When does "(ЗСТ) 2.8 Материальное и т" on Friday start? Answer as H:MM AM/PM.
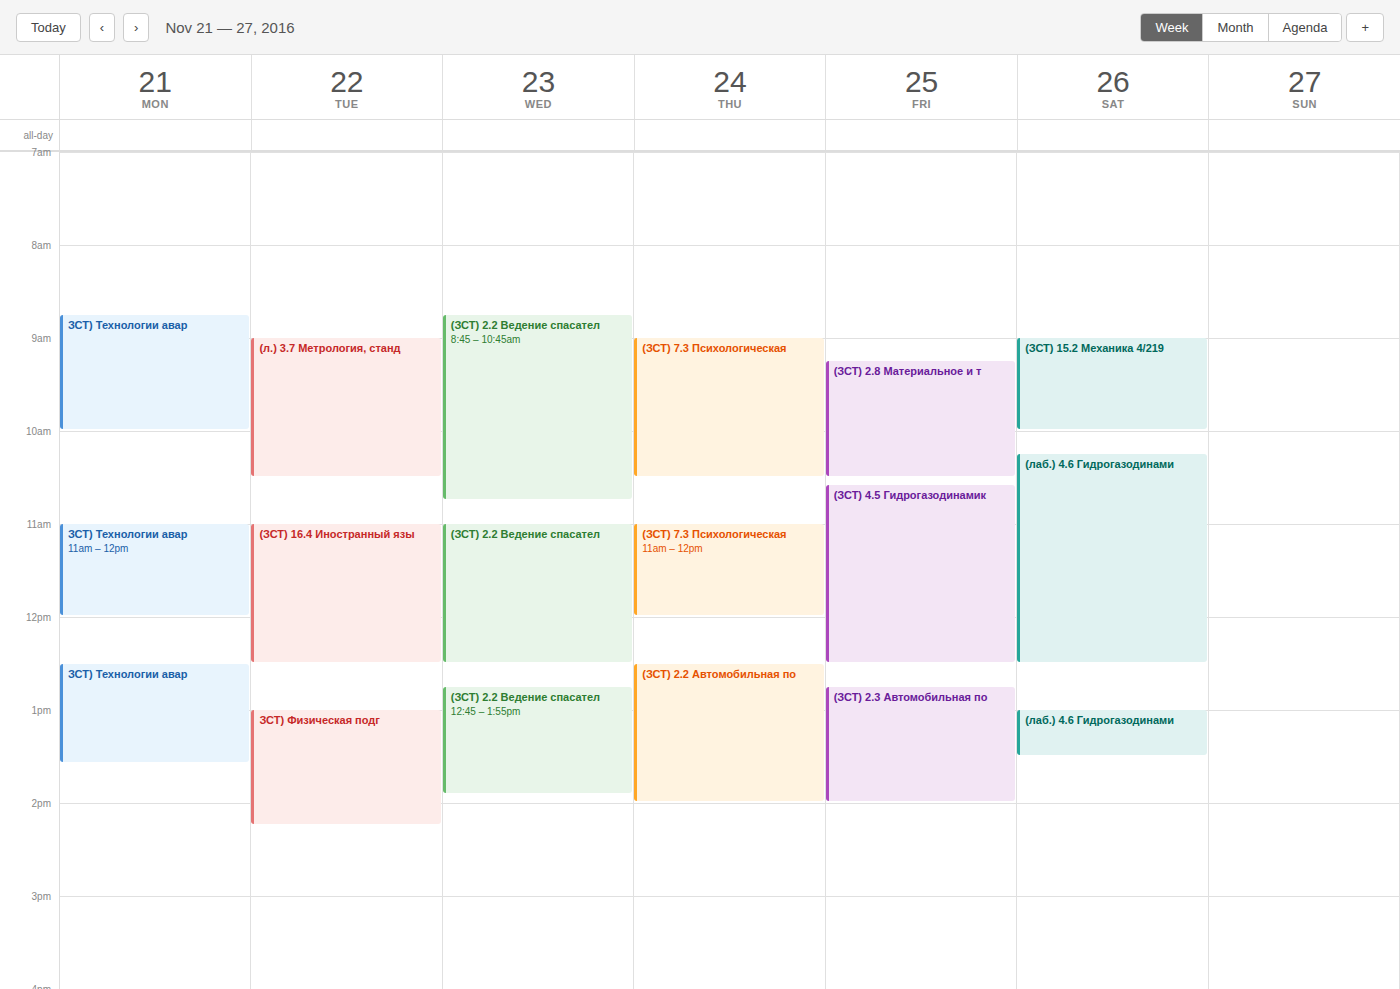
9:15 AM